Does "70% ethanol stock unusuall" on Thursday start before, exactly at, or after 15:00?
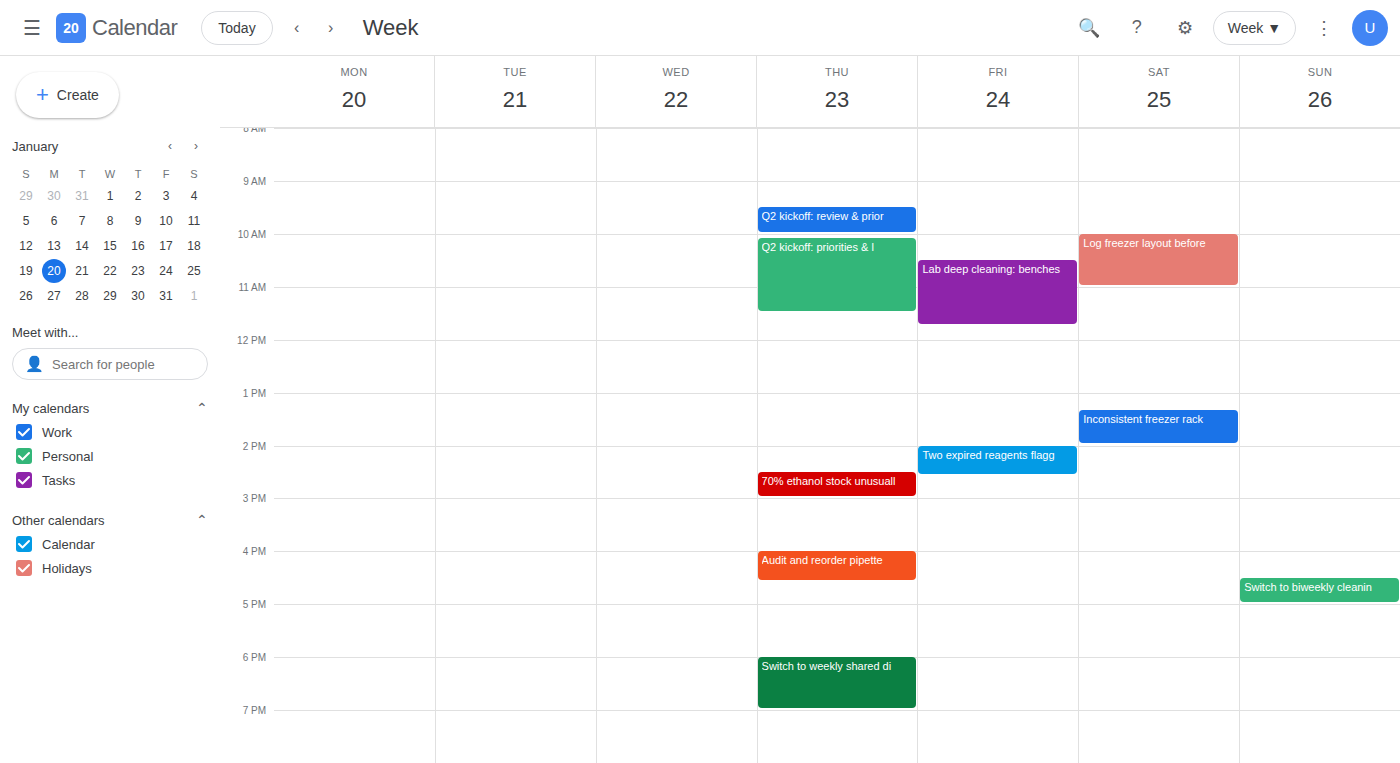
14:30 -- before 15:00, 30 minutes above the 15:00 line.